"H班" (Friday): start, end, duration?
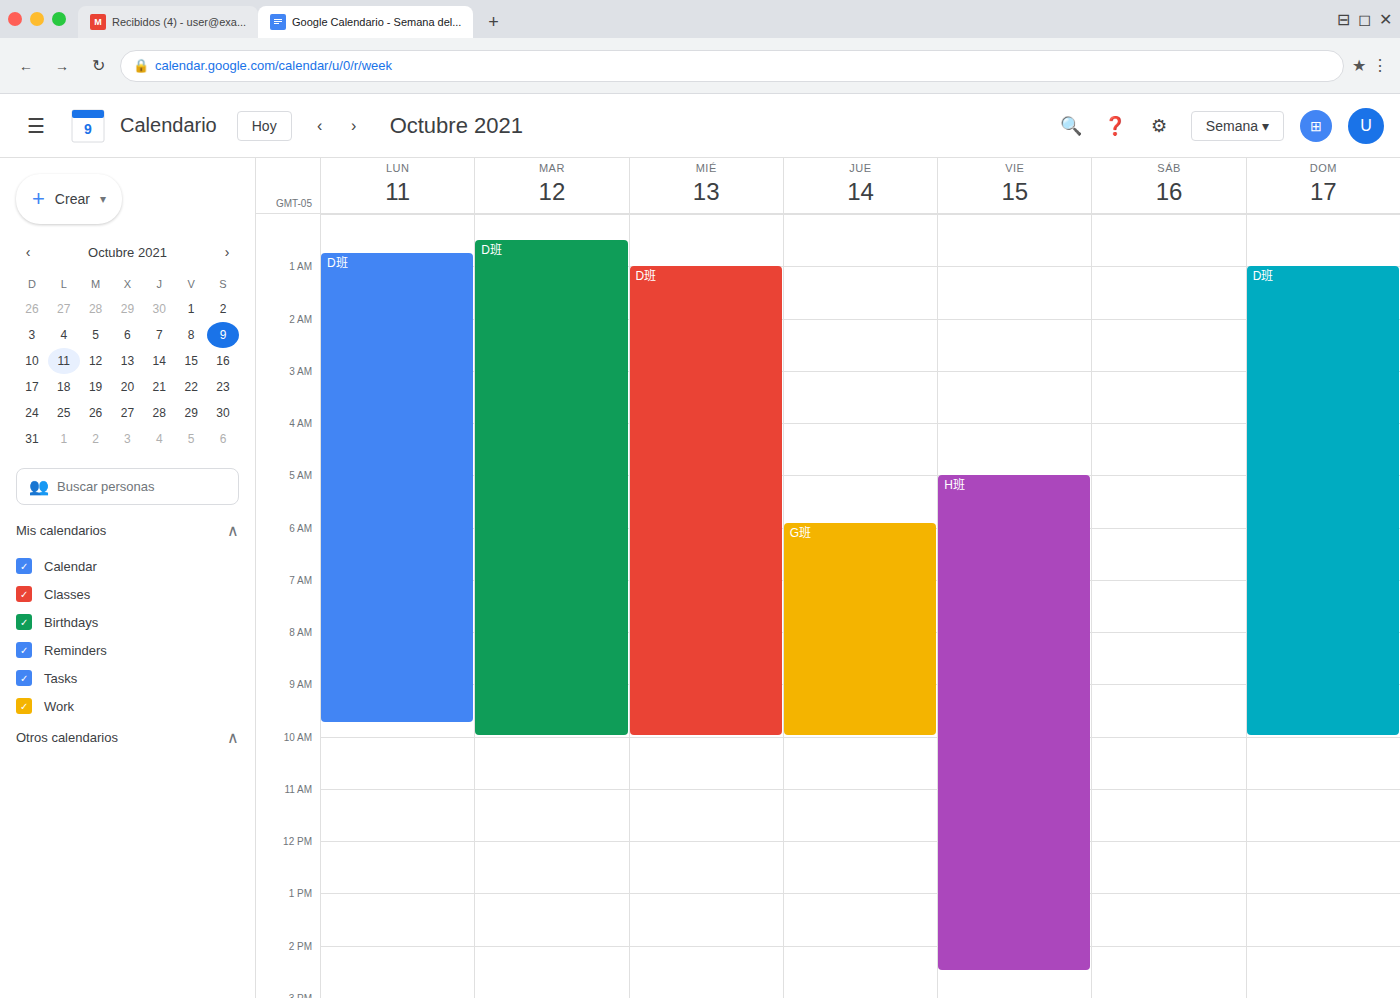
5:00 AM to 2:30 PM, 9 hours 30 minutes